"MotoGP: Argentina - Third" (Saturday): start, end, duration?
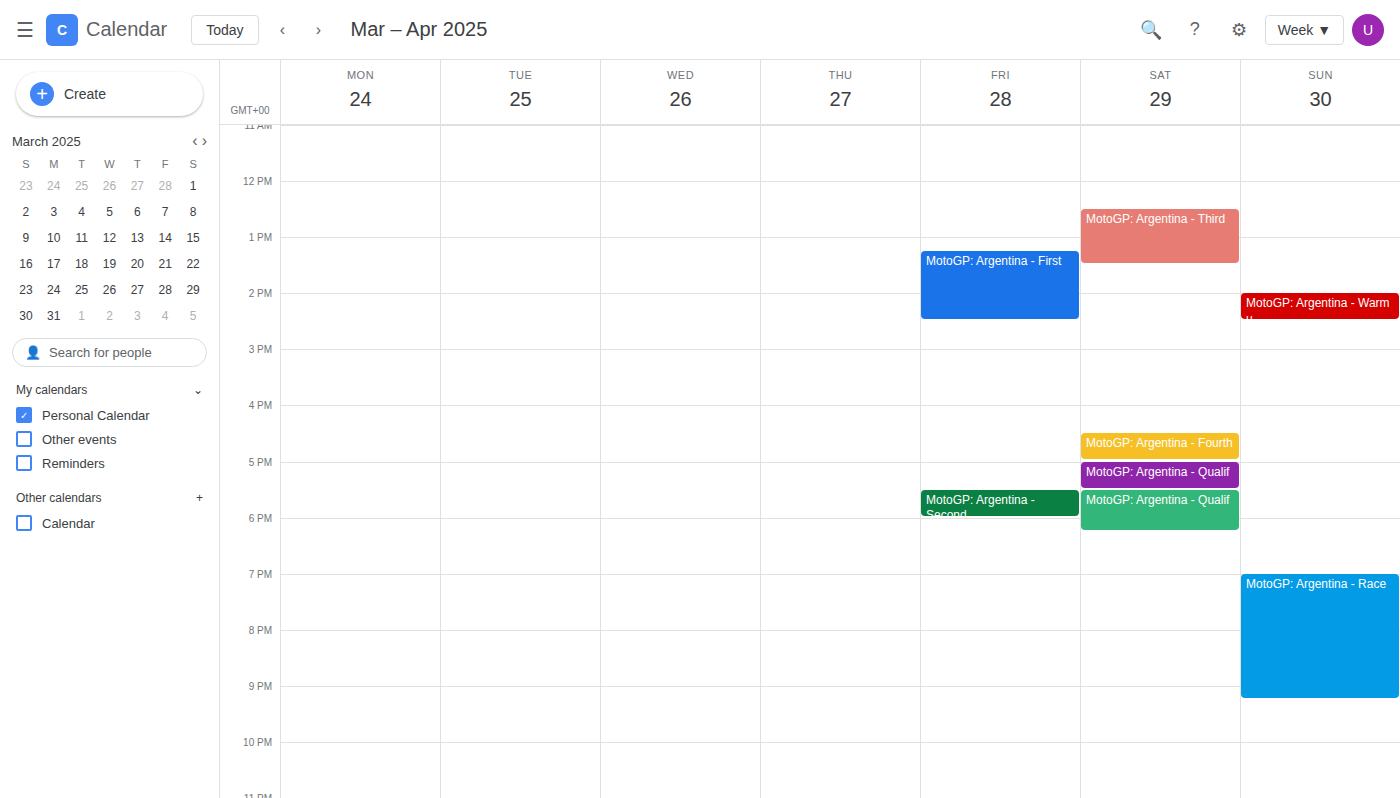
12:30 PM to 1:30 PM, 1 hour